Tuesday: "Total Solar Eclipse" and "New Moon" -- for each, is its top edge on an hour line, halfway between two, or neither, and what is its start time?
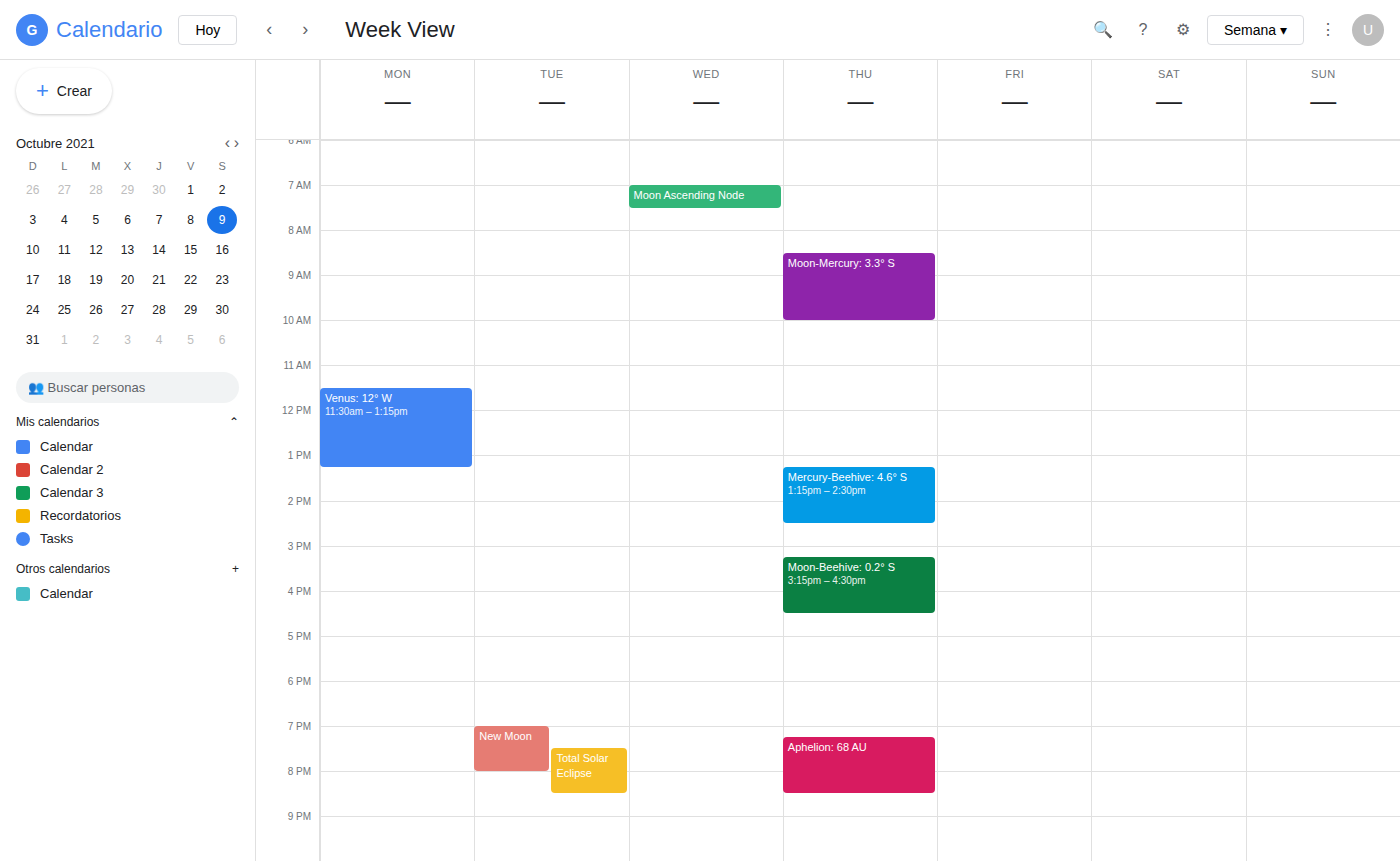
"Total Solar Eclipse": 19:30, halfway between the 19:00 and 20:00 lines. "New Moon": 19:00, exactly on the 19:00 line.